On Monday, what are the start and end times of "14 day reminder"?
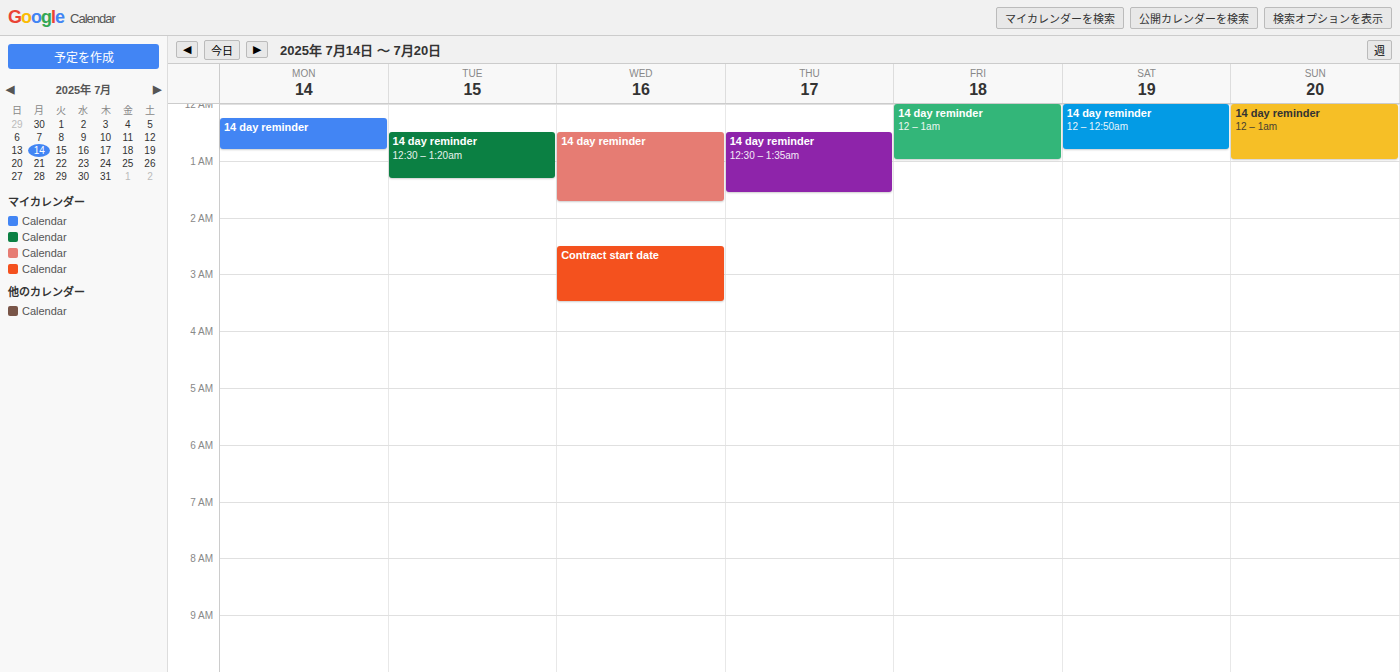
12:15 AM to 12:50 AM